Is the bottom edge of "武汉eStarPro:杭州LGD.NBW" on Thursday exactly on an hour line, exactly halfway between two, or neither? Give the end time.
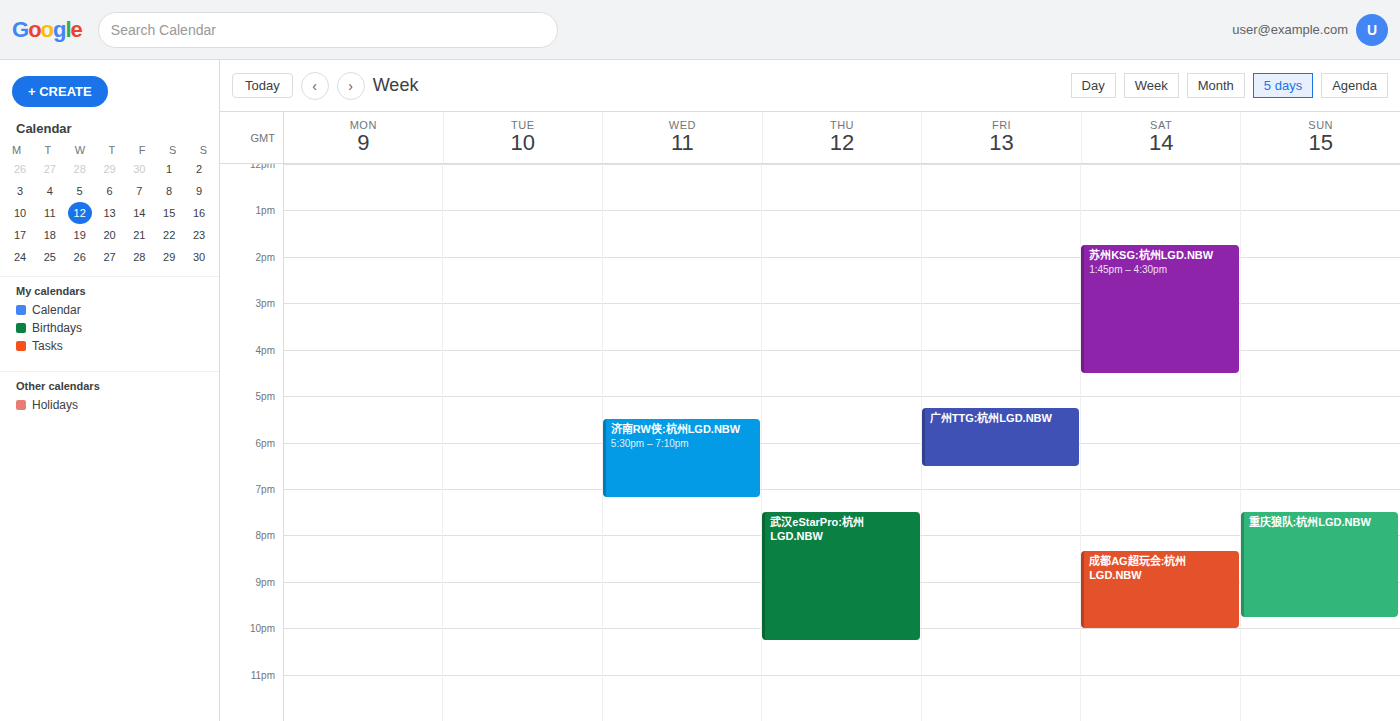
10:15 PM -- neither: a quarter of the way from the 10 PM line to the 11 PM line.